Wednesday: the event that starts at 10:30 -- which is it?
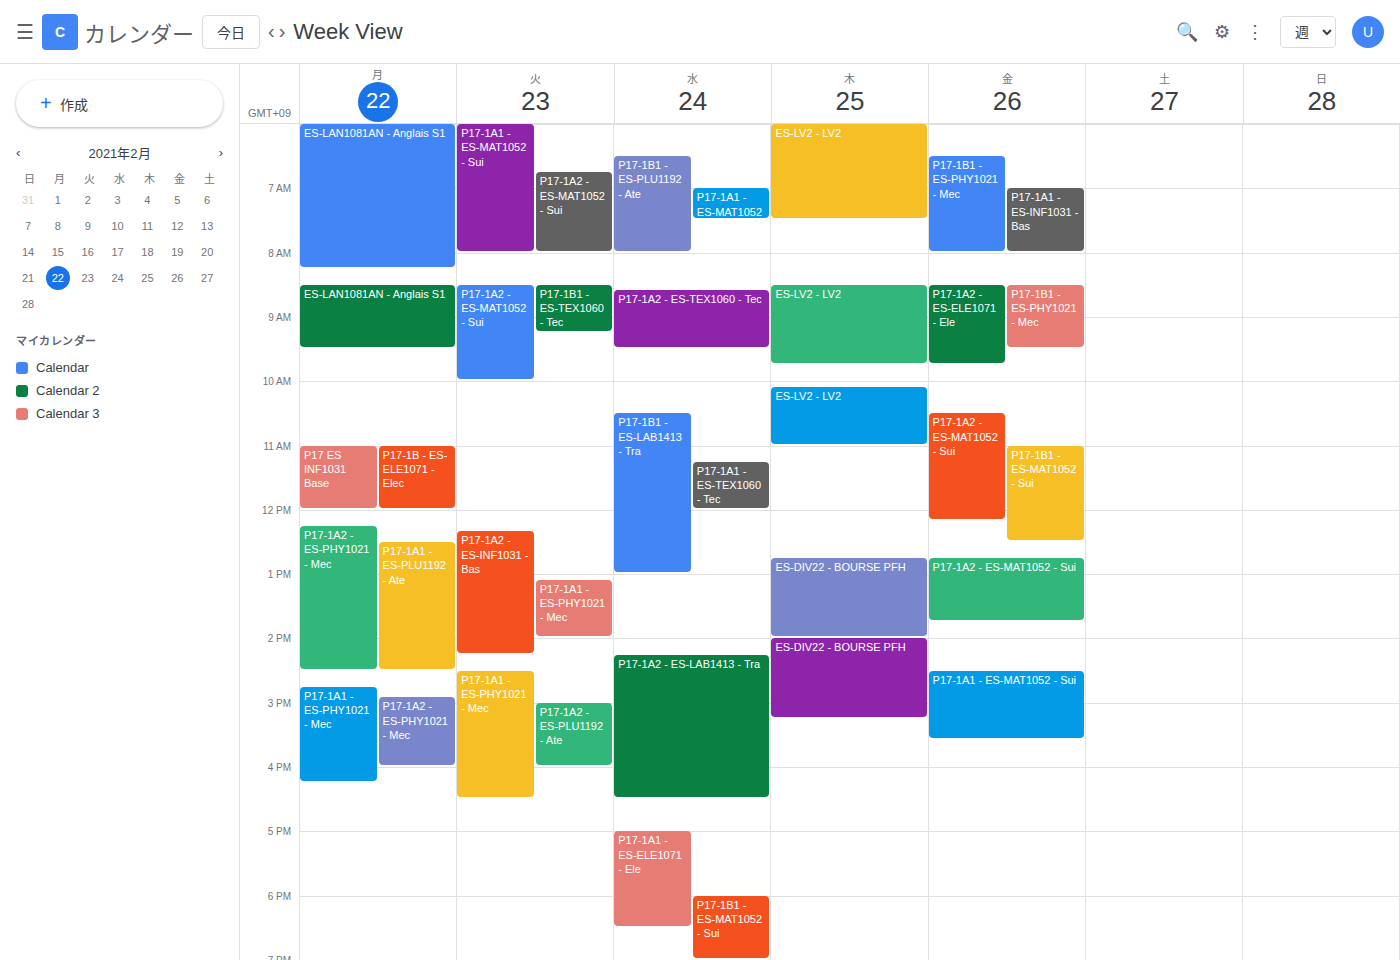
"P17-1B1 - ES-LAB1413 - Tra"